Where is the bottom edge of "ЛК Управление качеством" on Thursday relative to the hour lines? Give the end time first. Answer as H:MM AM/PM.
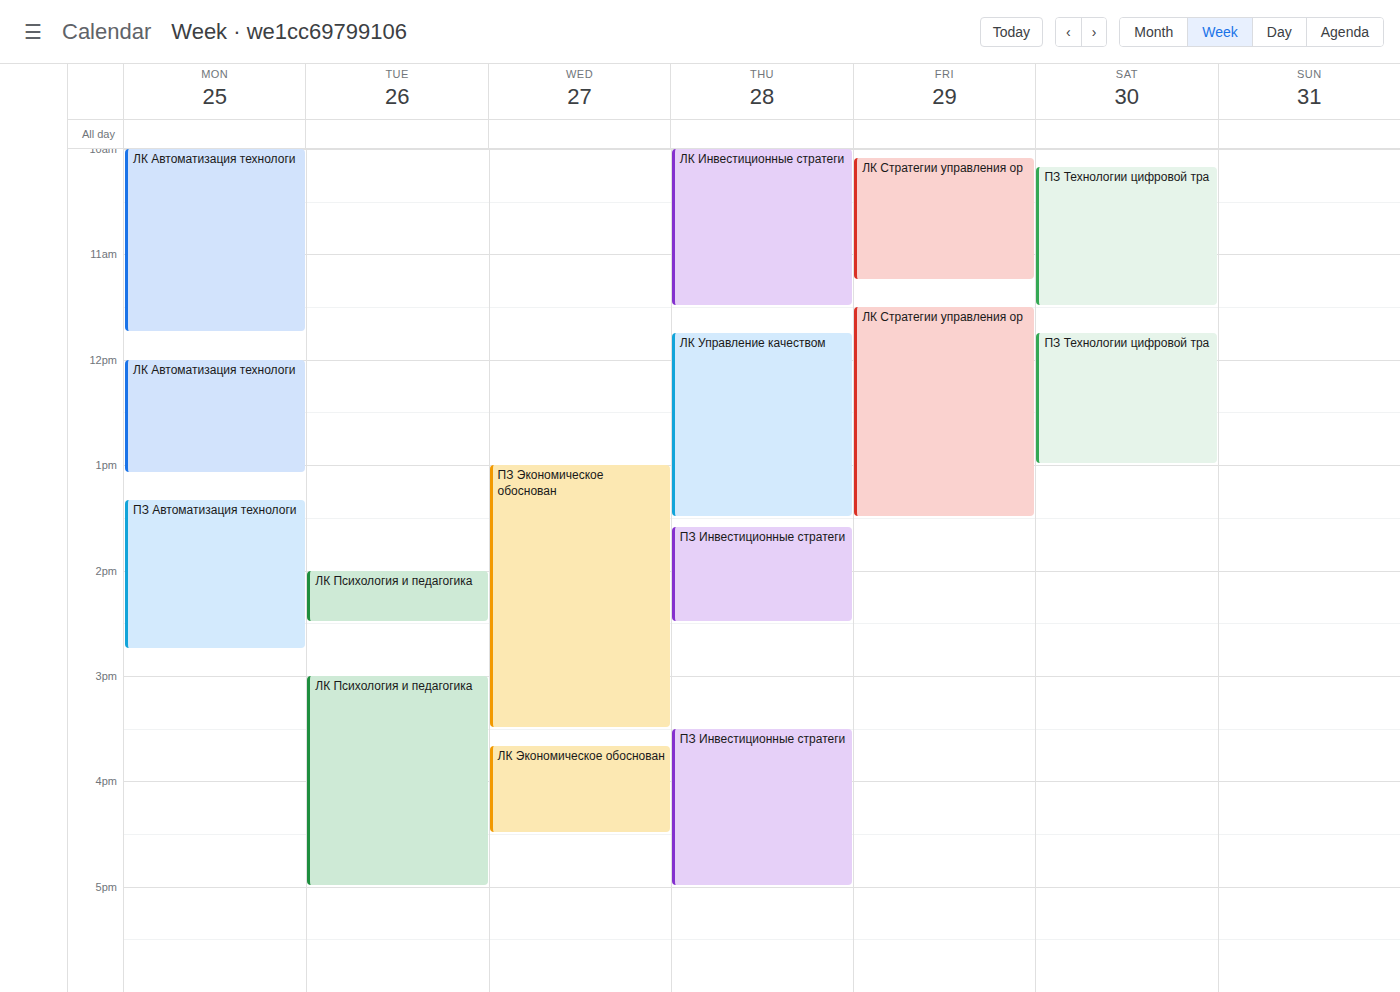
1:30 PM -- halfway between the 1 PM and 2 PM lines.